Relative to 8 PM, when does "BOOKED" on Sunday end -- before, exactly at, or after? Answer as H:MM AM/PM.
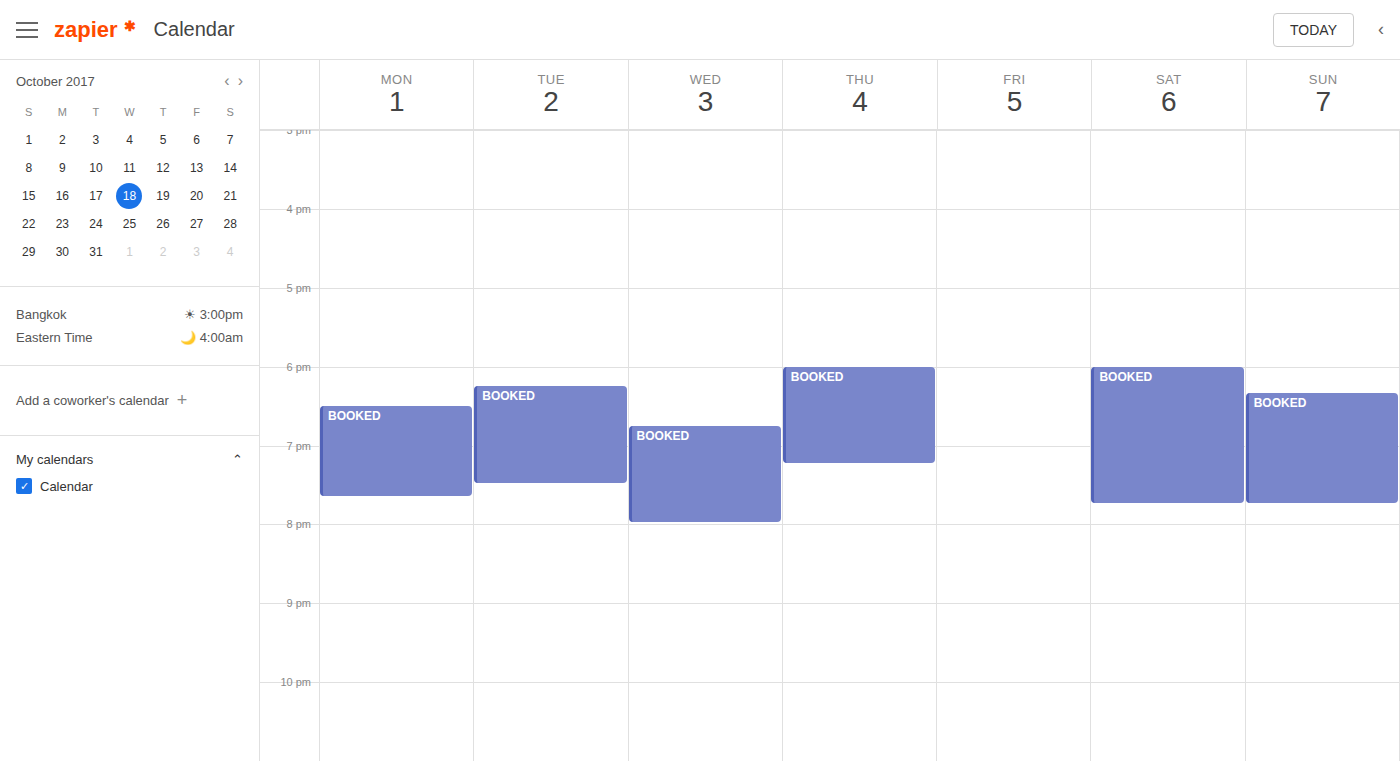
7:45 PM -- before 8 PM, 15 minutes above the 8 PM line.